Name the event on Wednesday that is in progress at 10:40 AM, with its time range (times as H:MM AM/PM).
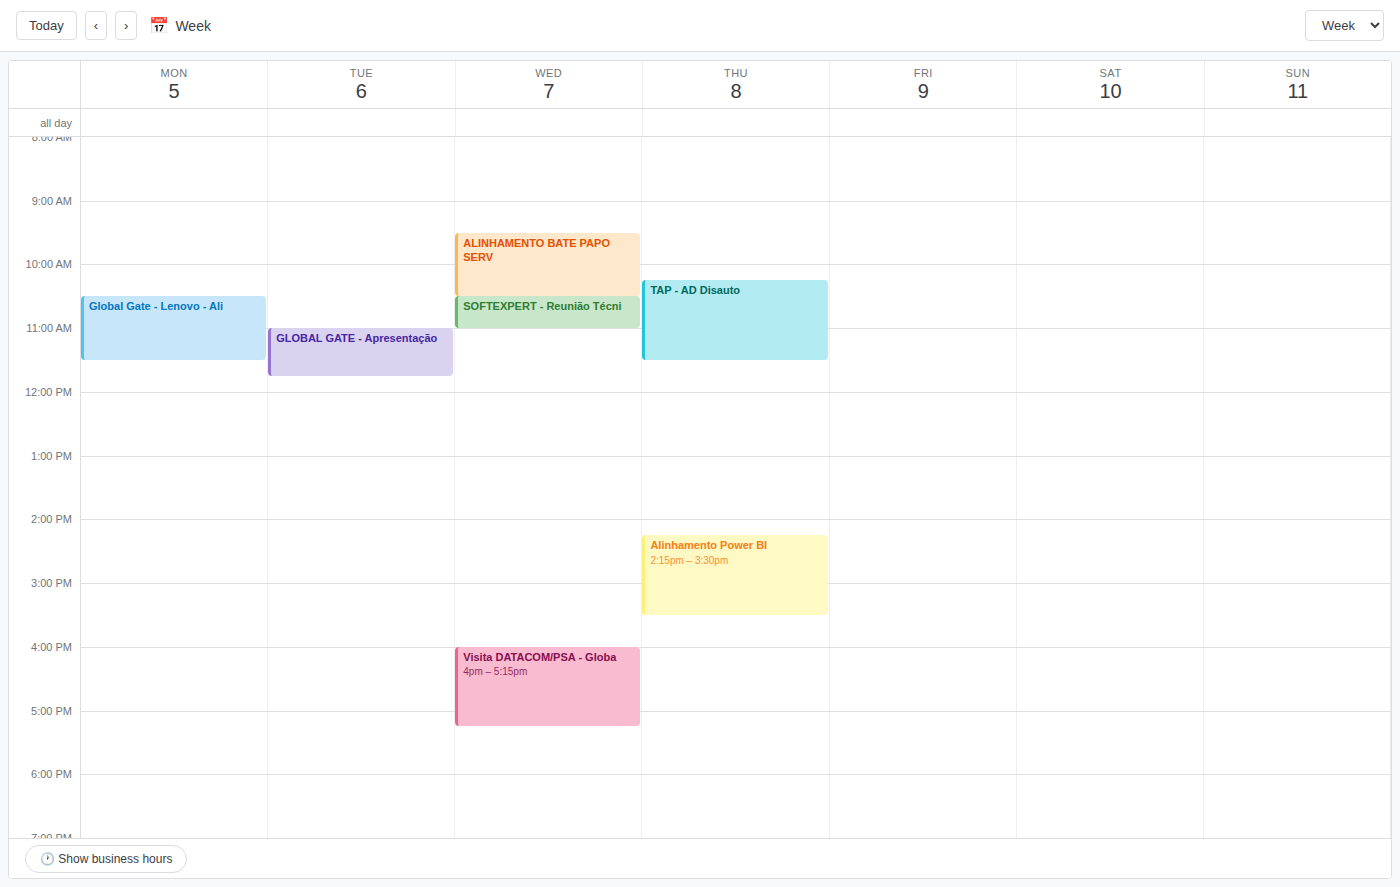
"SOFTEXPERT - Reunião Técni", 10:30 AM to 11:00 AM